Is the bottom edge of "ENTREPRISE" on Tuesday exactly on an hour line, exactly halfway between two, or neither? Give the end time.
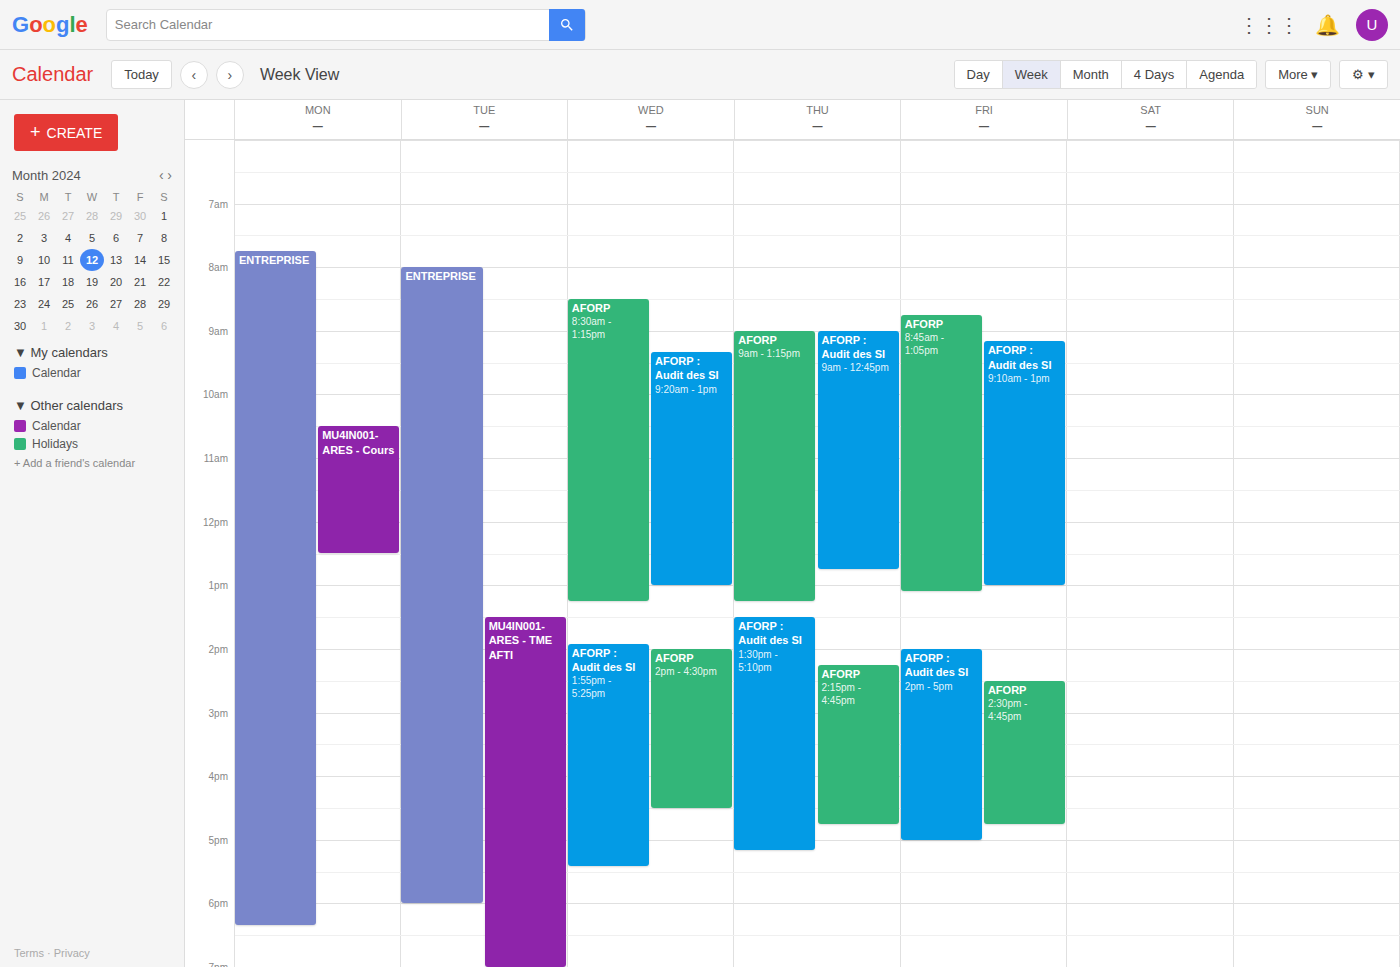
6:00 PM -- exactly on the 6 PM line.